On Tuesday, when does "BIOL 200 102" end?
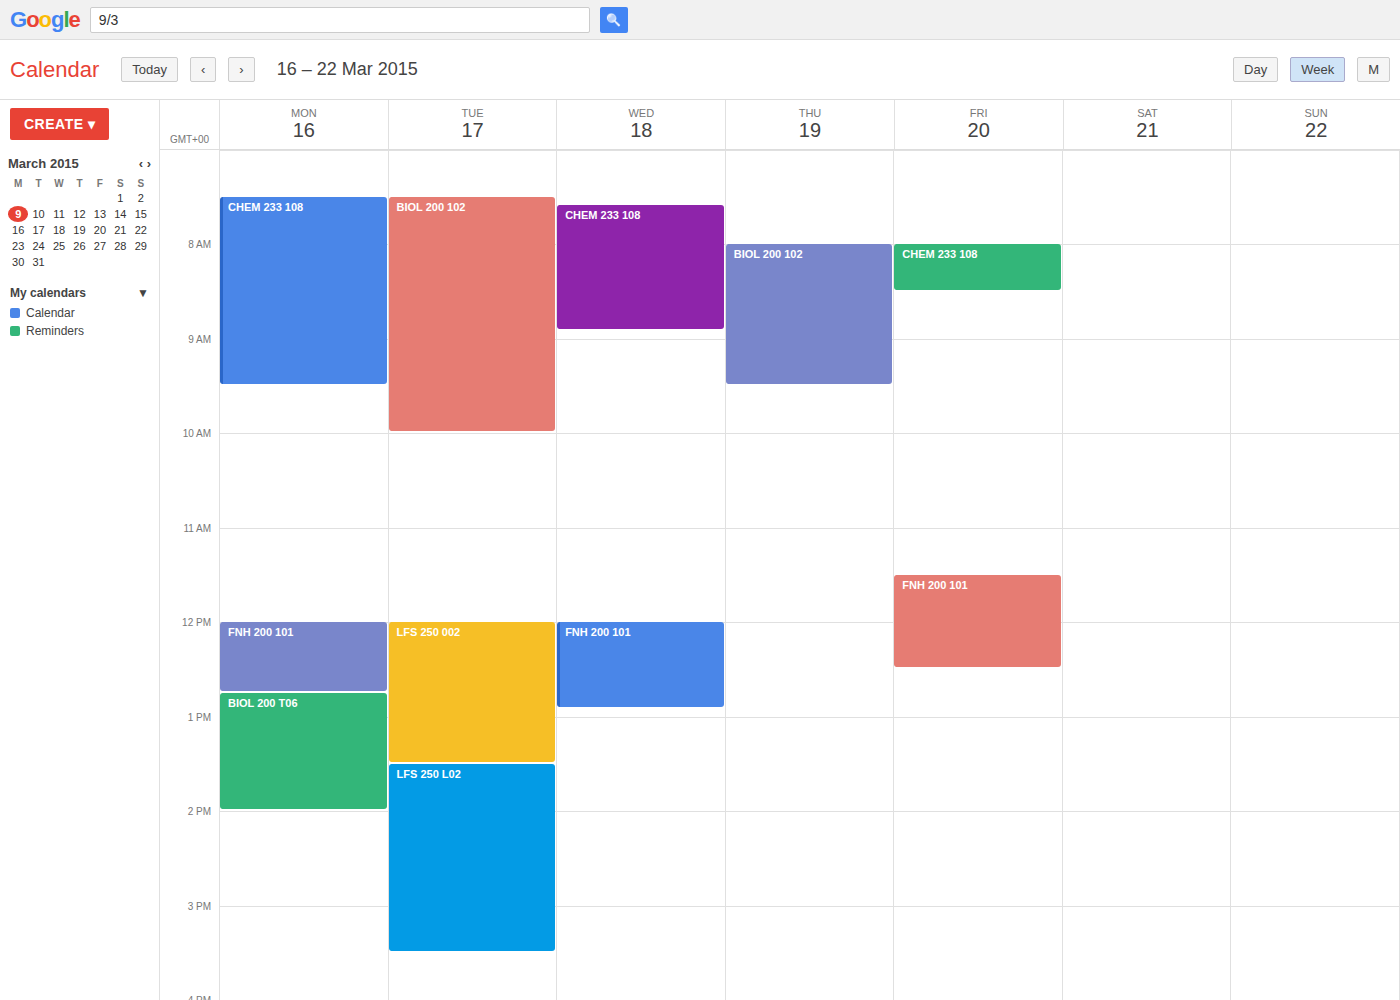
10:00 AM